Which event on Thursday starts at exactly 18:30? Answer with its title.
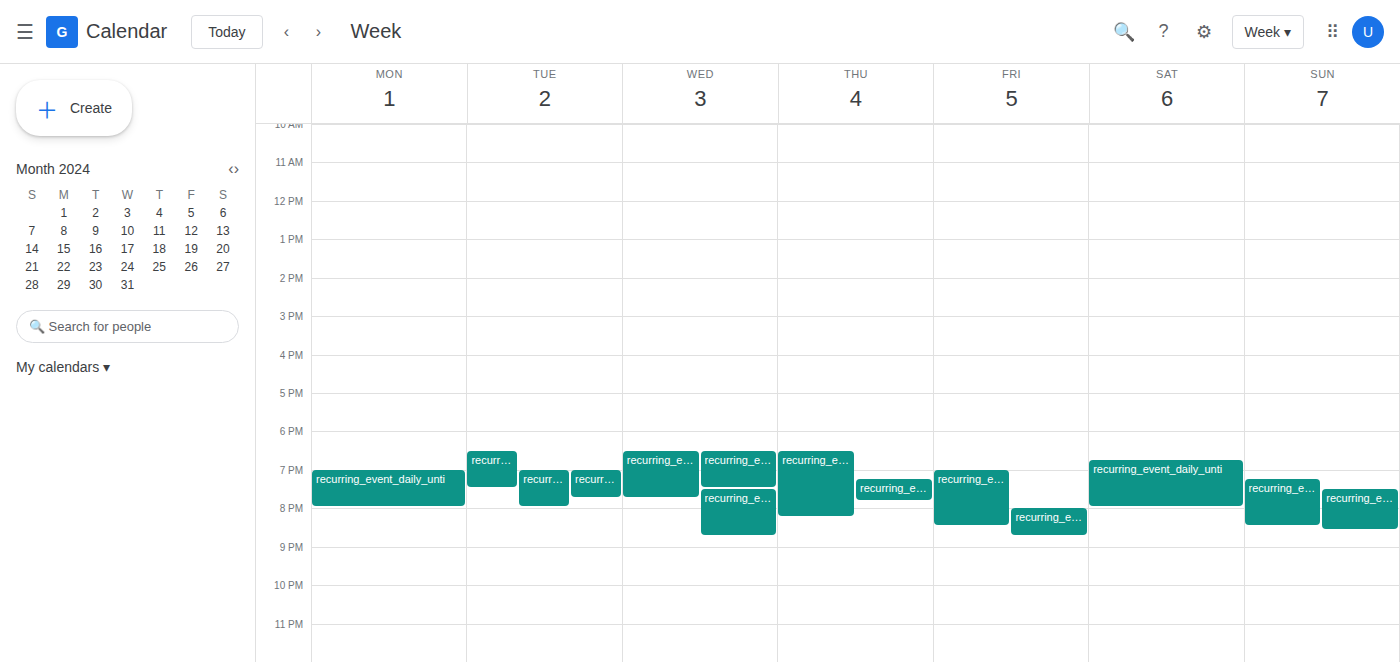
"recurring_event_yearly_10y"